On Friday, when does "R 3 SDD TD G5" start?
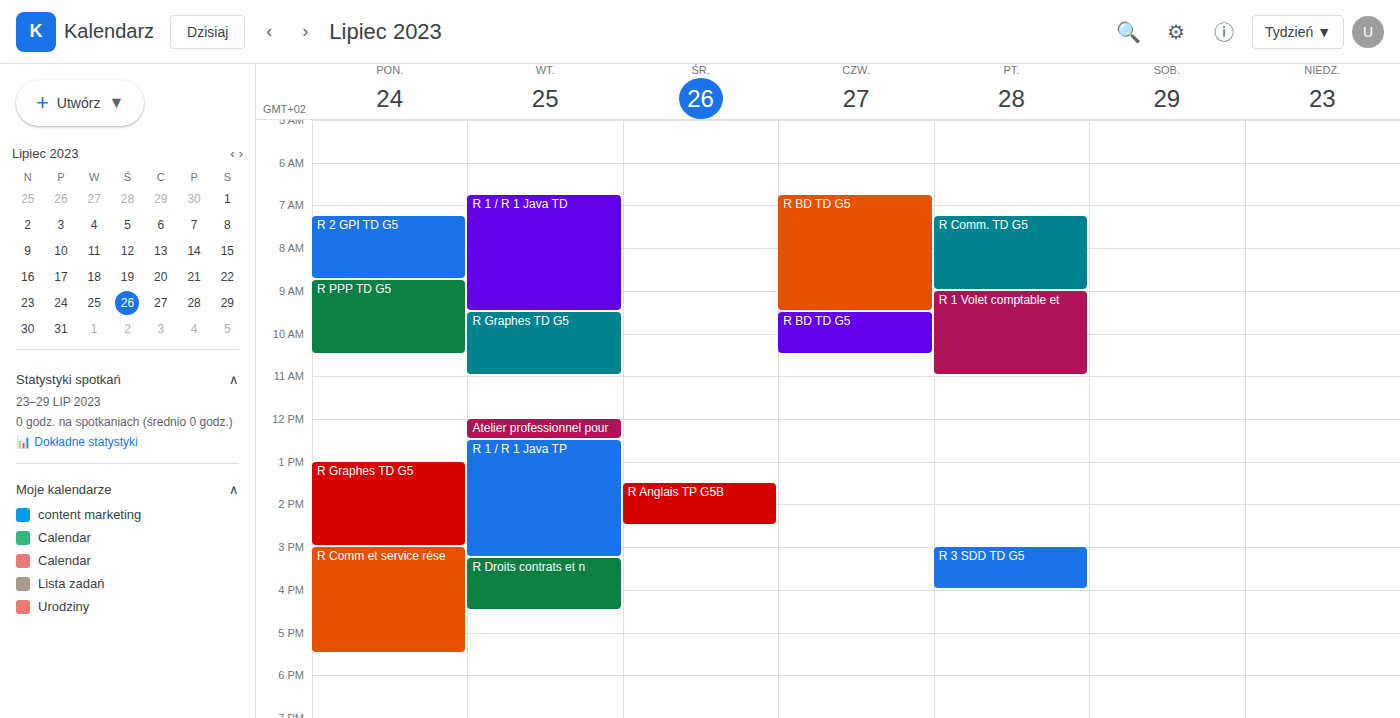
3:00 PM